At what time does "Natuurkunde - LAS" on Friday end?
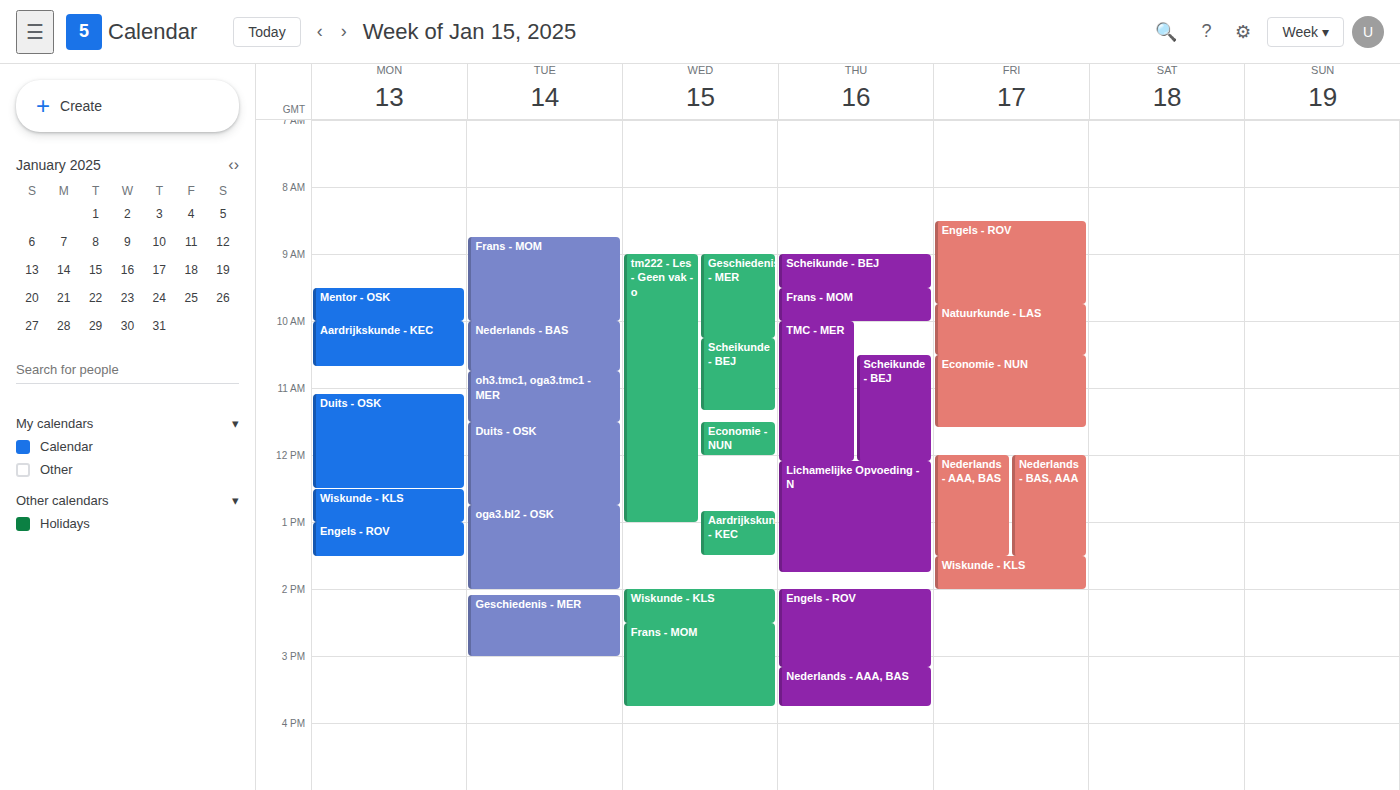
10:30 AM